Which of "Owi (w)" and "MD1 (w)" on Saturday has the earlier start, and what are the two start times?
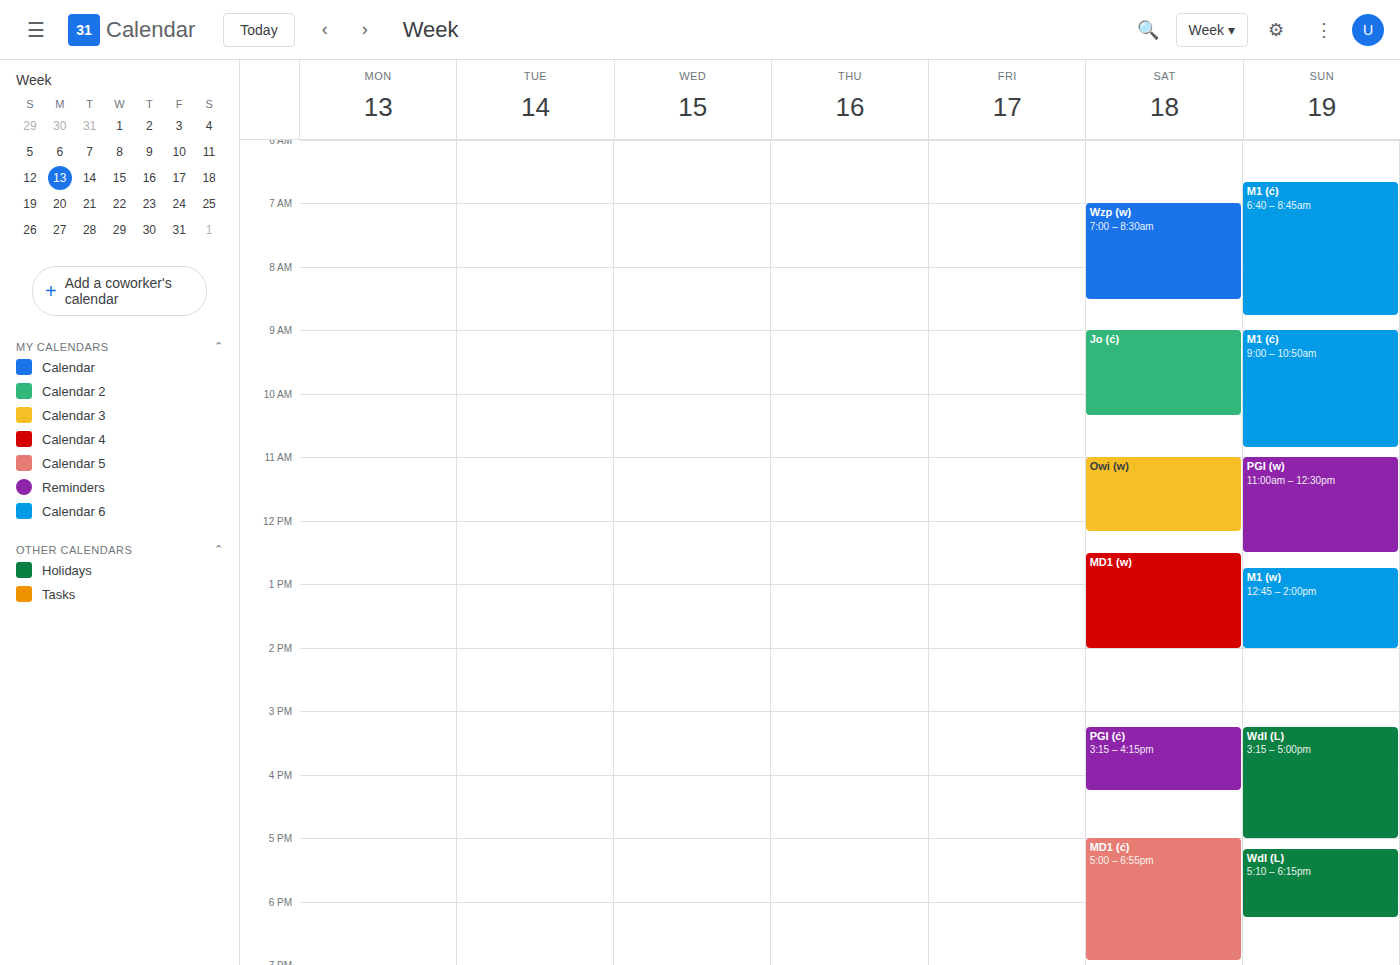
"Owi (w)" 11:00 AM; "MD1 (w)" 12:30 PM.